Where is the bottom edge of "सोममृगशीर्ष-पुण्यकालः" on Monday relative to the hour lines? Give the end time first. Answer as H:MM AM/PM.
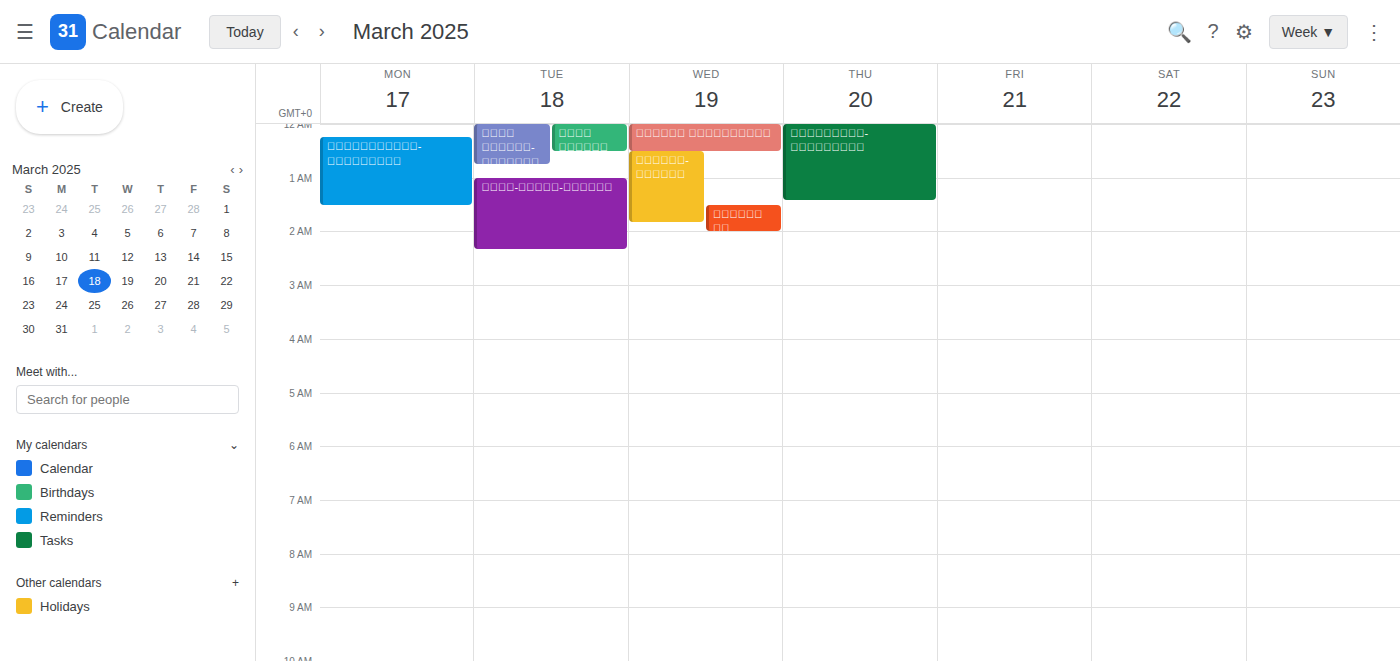
1:30 AM -- halfway between the 1 AM and 2 AM lines.